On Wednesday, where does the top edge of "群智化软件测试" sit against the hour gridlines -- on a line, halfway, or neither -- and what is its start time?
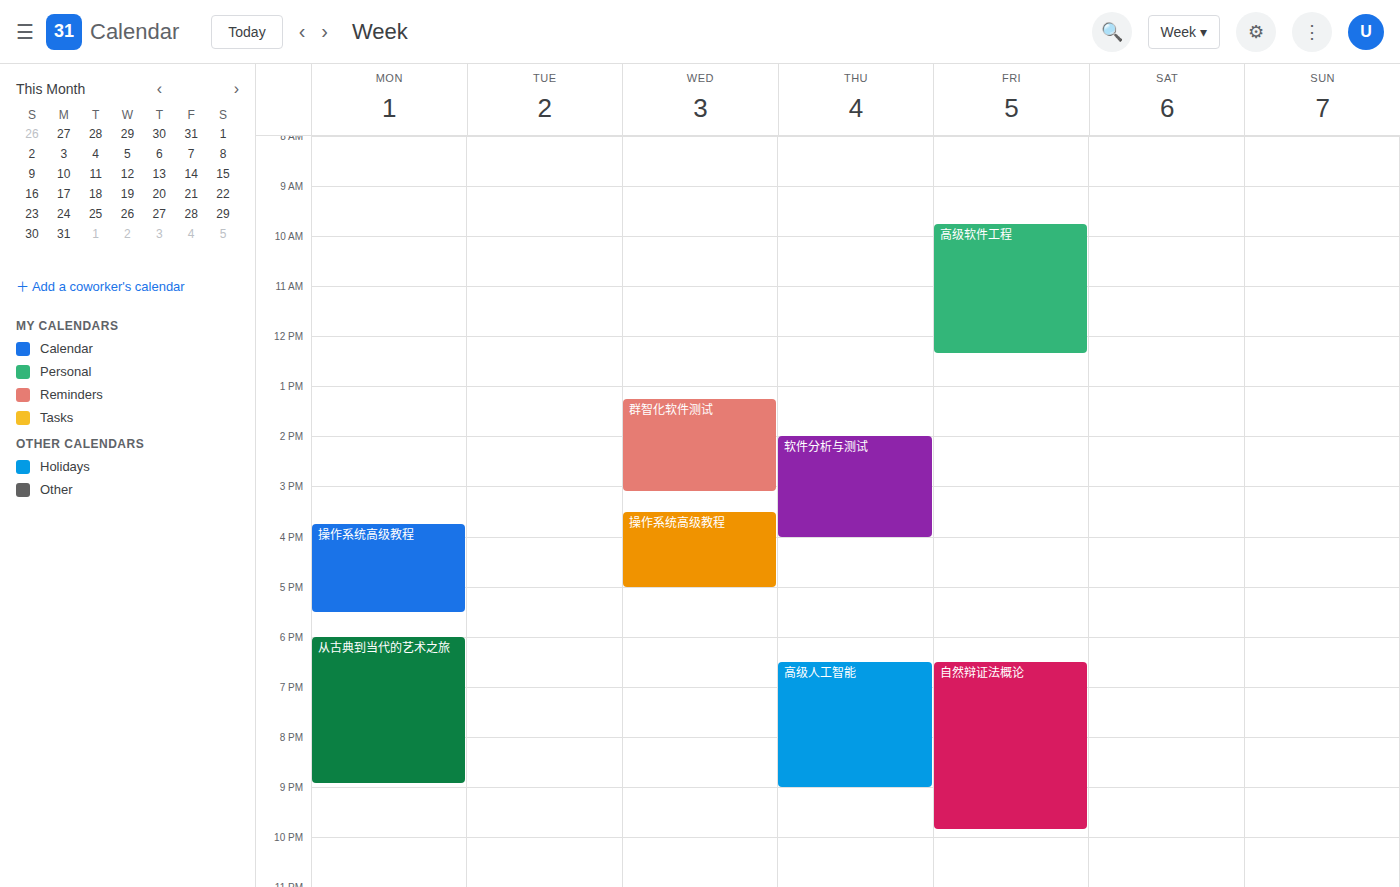
1:15 PM -- neither: a quarter of the way from the 1 PM line to the 2 PM line.